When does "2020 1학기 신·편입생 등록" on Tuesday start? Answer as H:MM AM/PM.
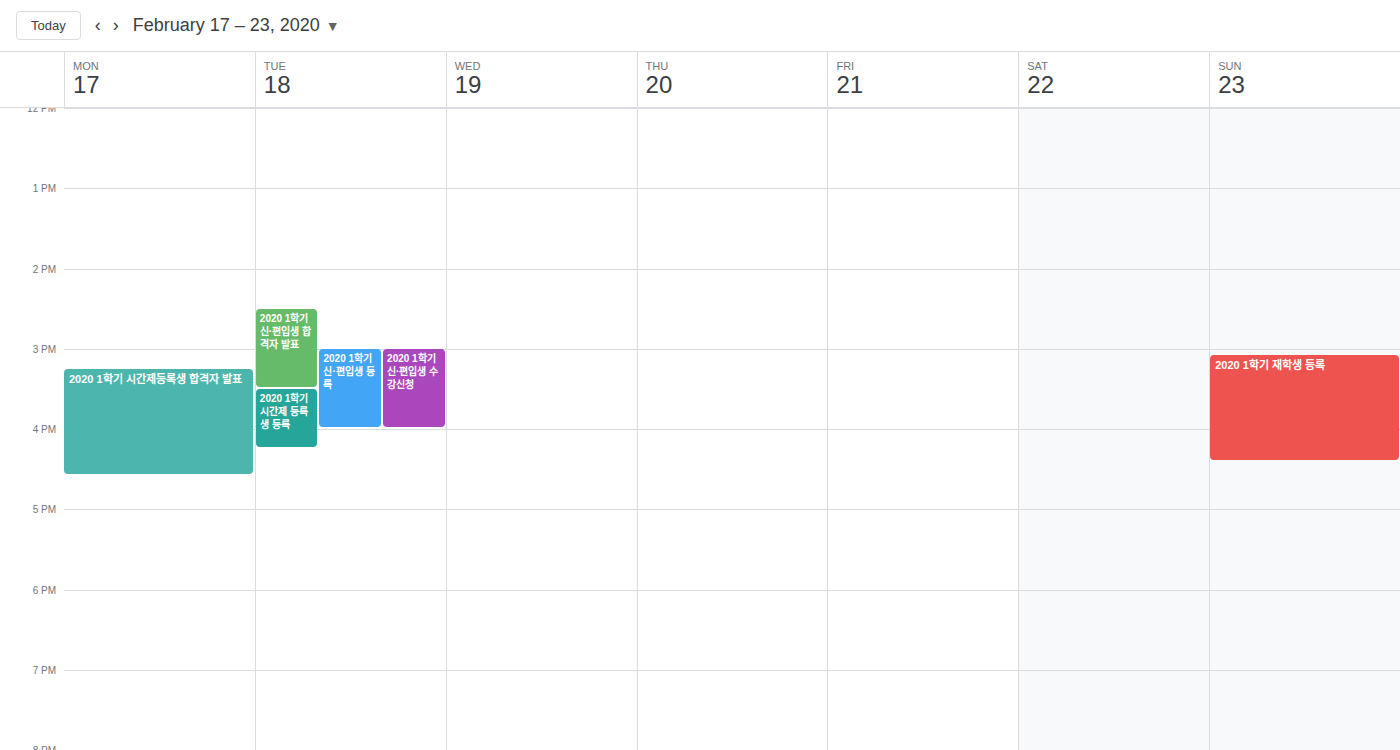
3:00 PM